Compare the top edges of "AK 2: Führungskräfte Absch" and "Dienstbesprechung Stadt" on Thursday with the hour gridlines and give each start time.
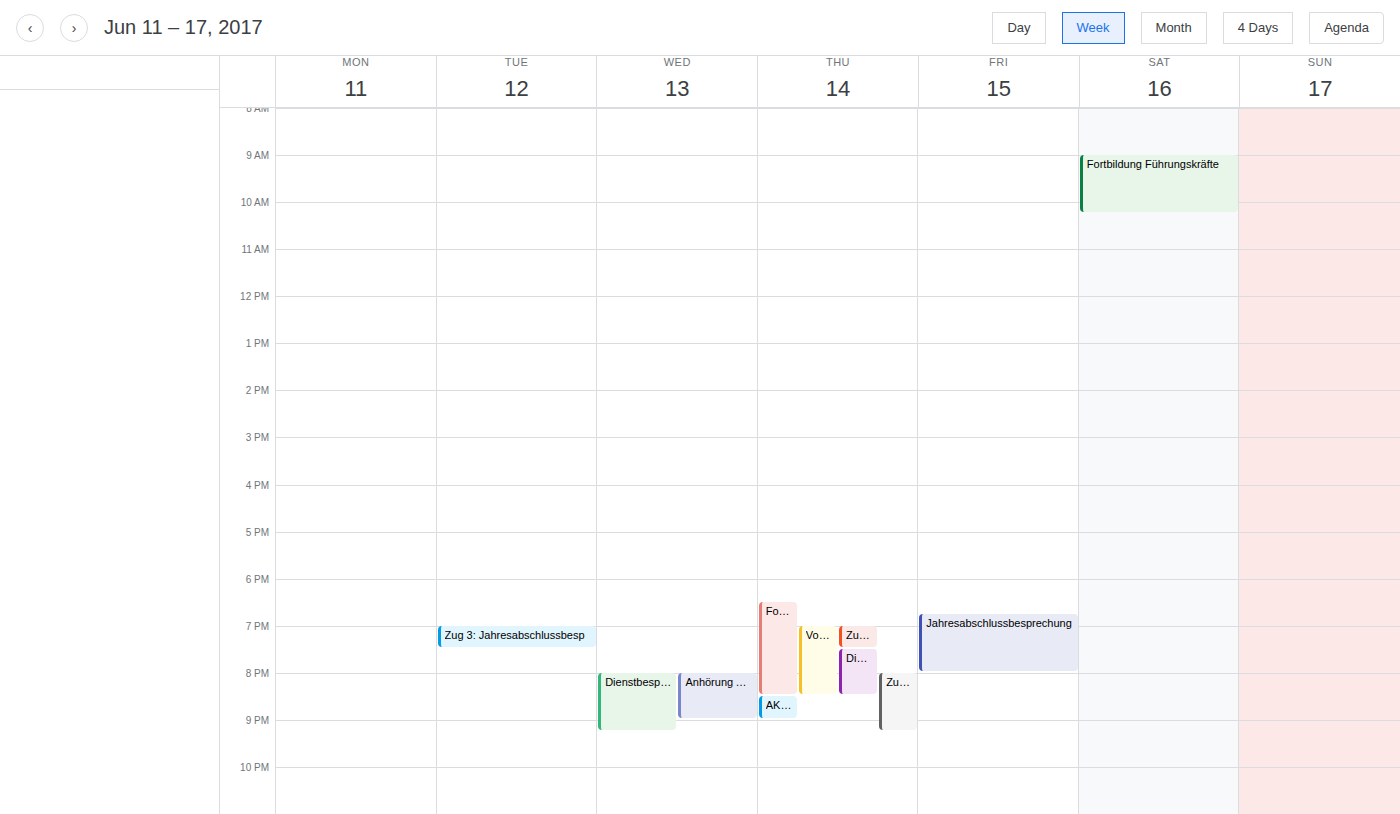
"AK 2: Führungskräfte Absch": 8:30 PM, halfway between the 8 PM and 9 PM lines. "Dienstbesprechung Stadt": 7:30 PM, halfway between the 7 PM and 8 PM lines.